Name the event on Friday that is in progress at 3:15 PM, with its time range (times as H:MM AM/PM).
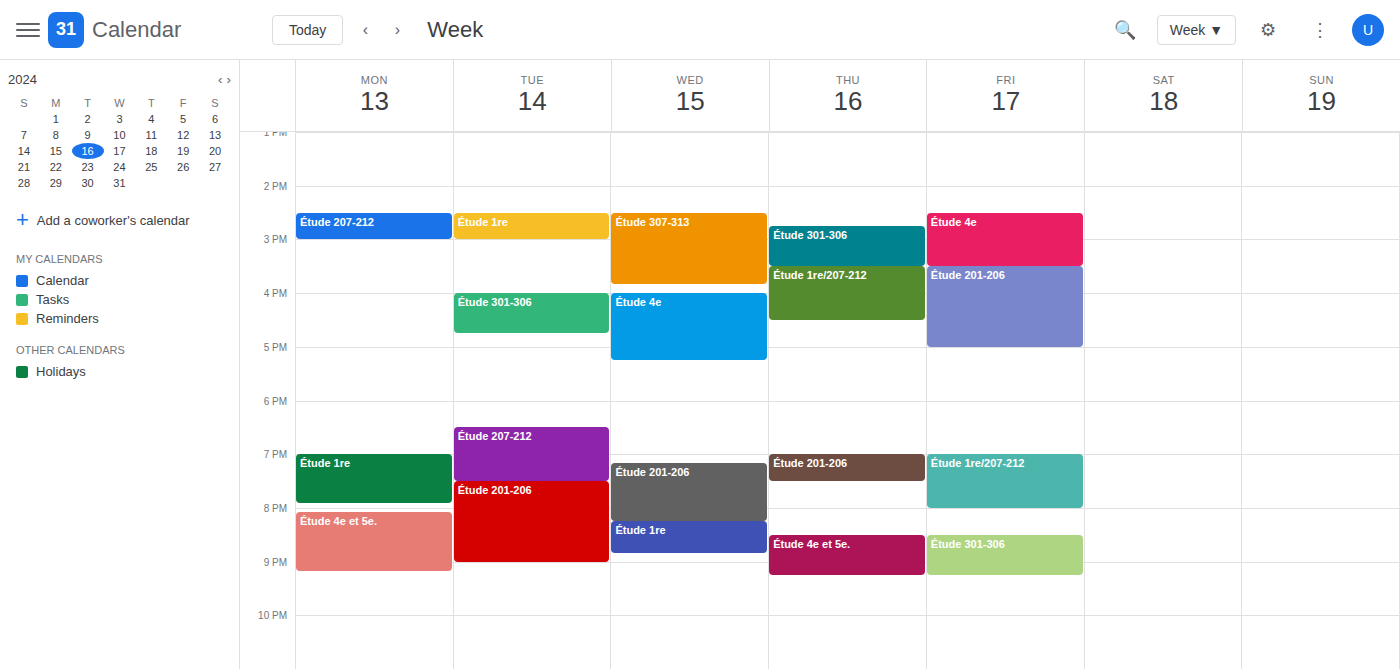
"Étude 4e", 2:30 PM to 3:30 PM